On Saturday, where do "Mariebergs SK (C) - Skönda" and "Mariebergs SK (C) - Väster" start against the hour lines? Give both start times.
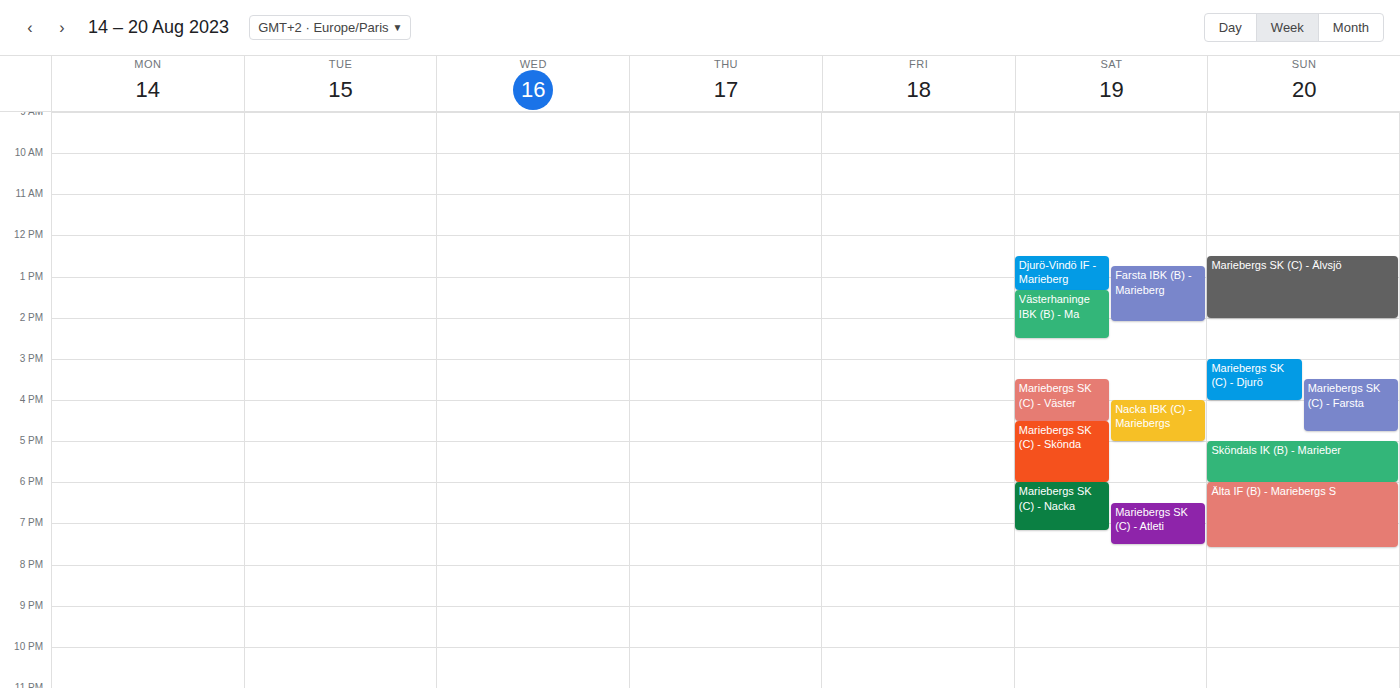
"Mariebergs SK (C) - Skönda": 4:30 PM, halfway between the 4 PM and 5 PM lines. "Mariebergs SK (C) - Väster": 3:30 PM, halfway between the 3 PM and 4 PM lines.